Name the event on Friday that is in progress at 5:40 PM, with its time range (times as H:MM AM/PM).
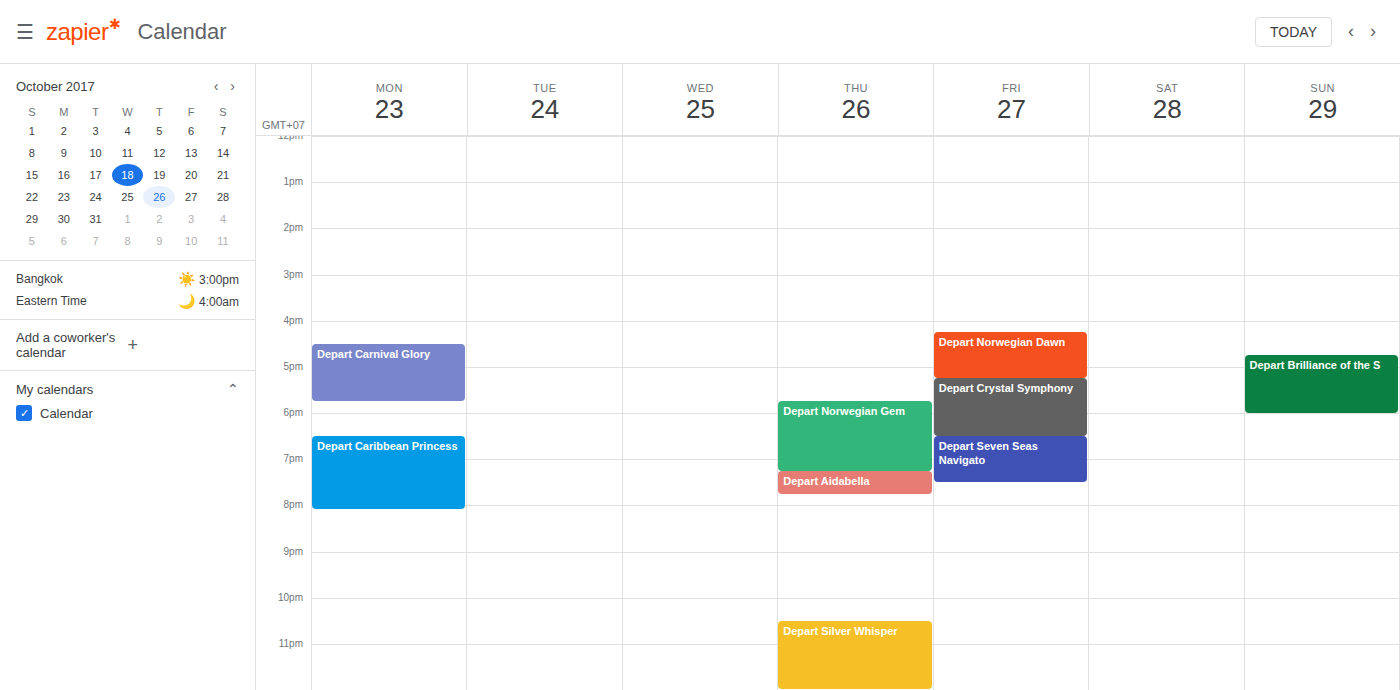
"Depart Crystal Symphony", 5:15 PM to 6:30 PM